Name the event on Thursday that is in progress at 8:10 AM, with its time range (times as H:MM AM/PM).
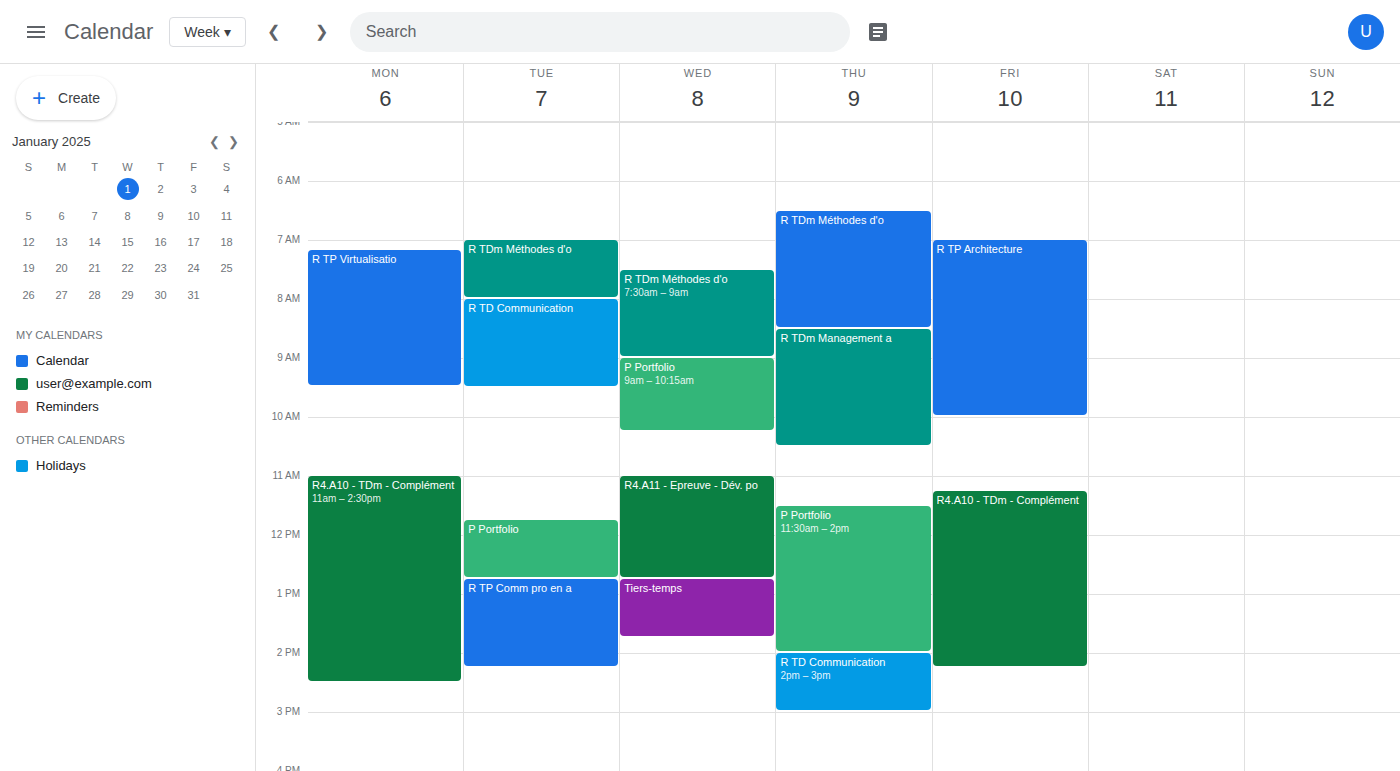
"R TDm Méthodes d'o", 6:30 AM to 8:30 AM